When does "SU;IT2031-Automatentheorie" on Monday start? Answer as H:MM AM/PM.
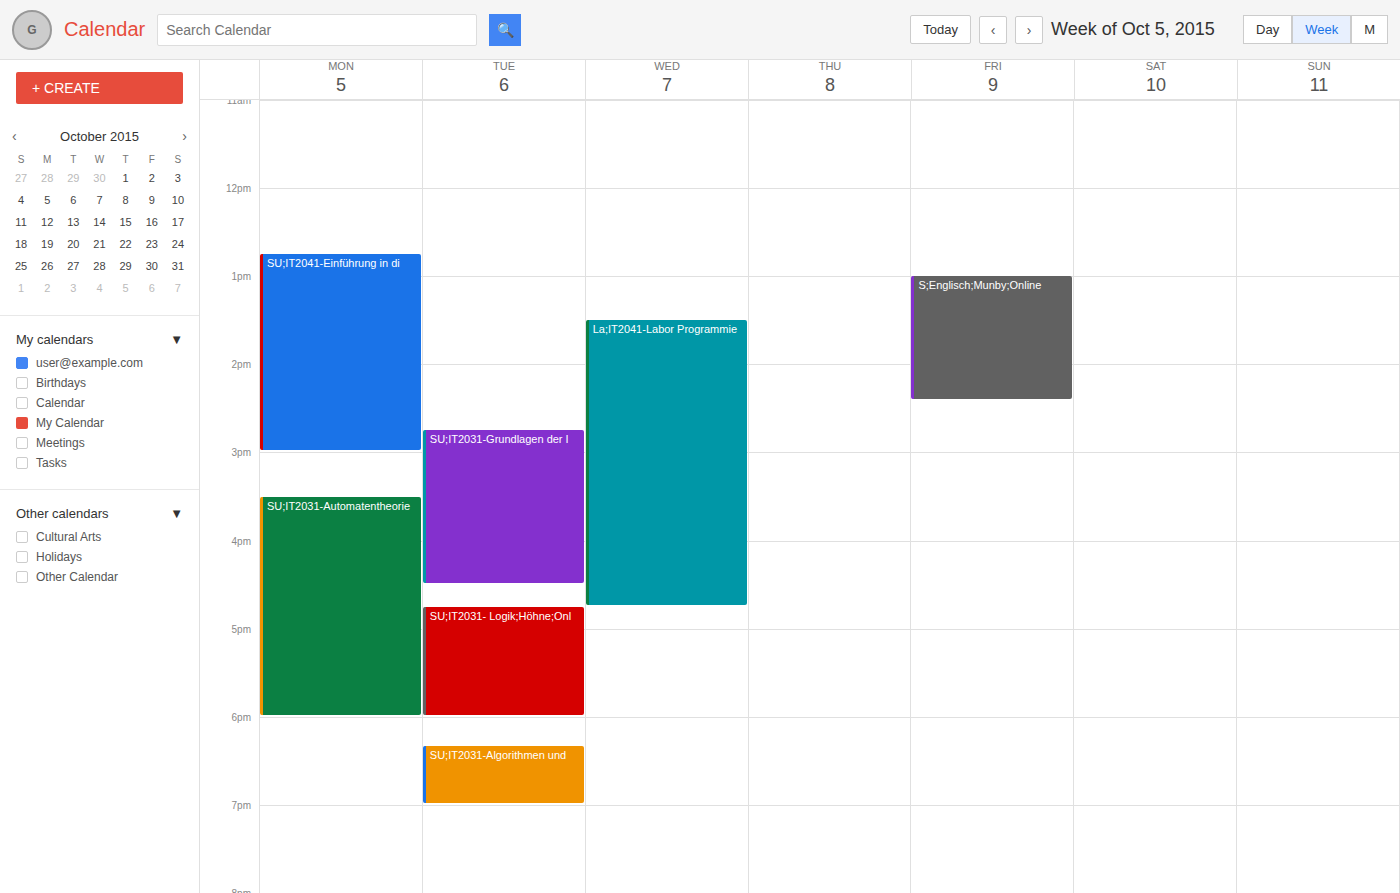
3:30 PM